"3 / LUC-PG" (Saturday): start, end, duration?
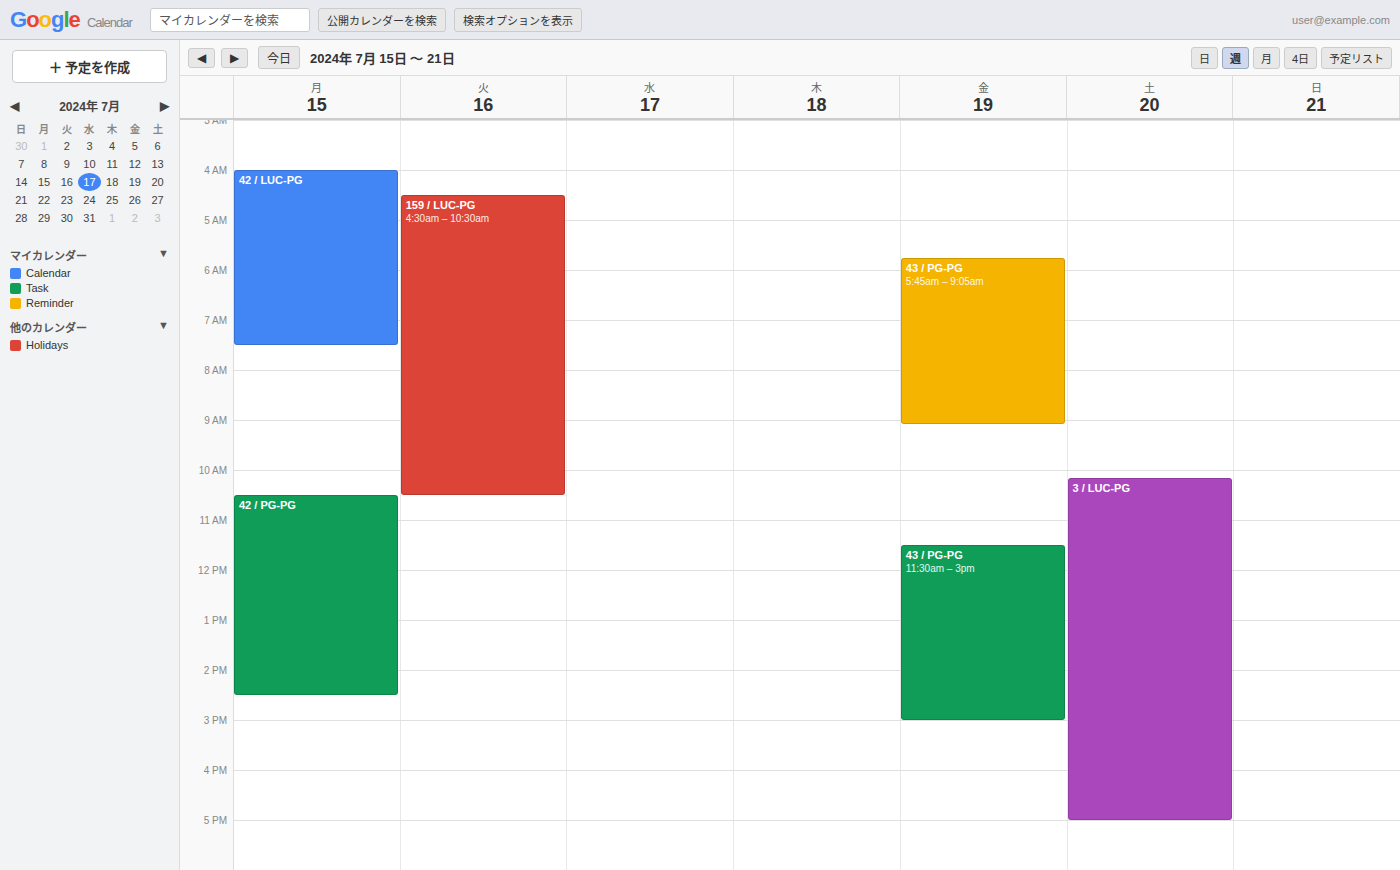
10:10 AM to 5:00 PM, 6 hours 50 minutes